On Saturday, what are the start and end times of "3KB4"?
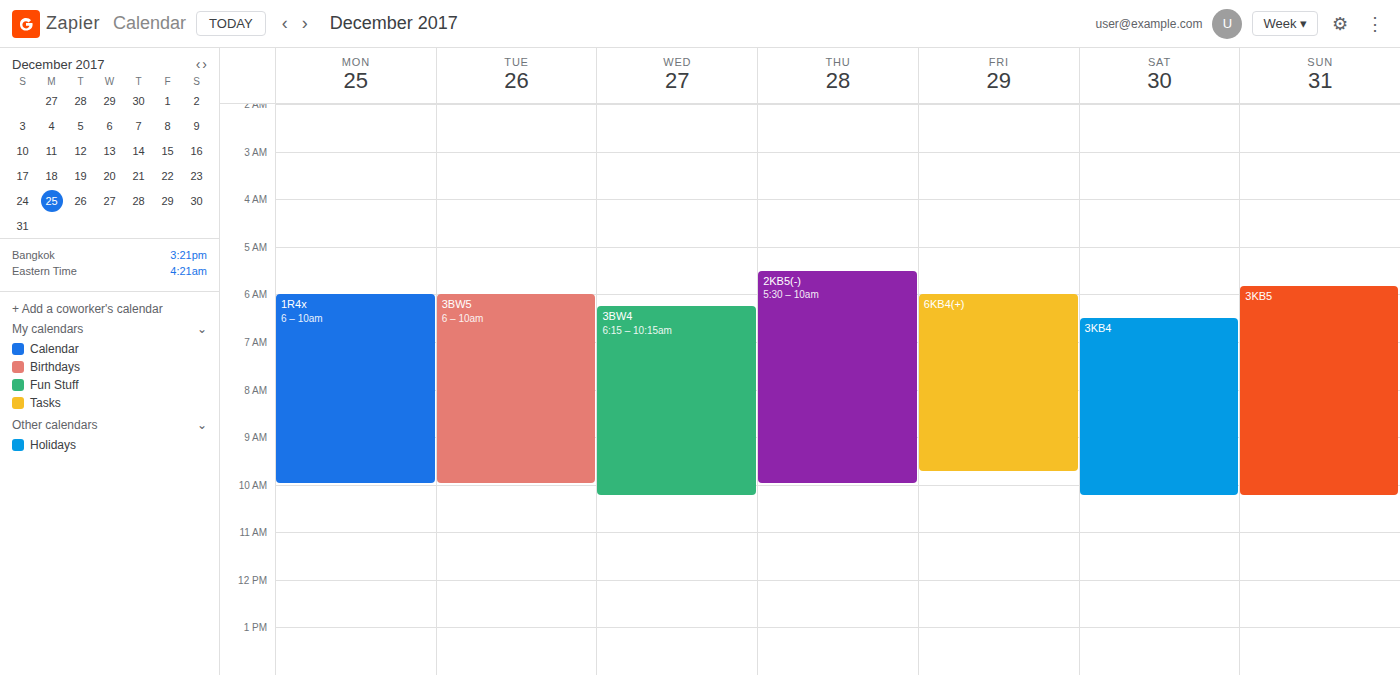
06:30 to 10:15